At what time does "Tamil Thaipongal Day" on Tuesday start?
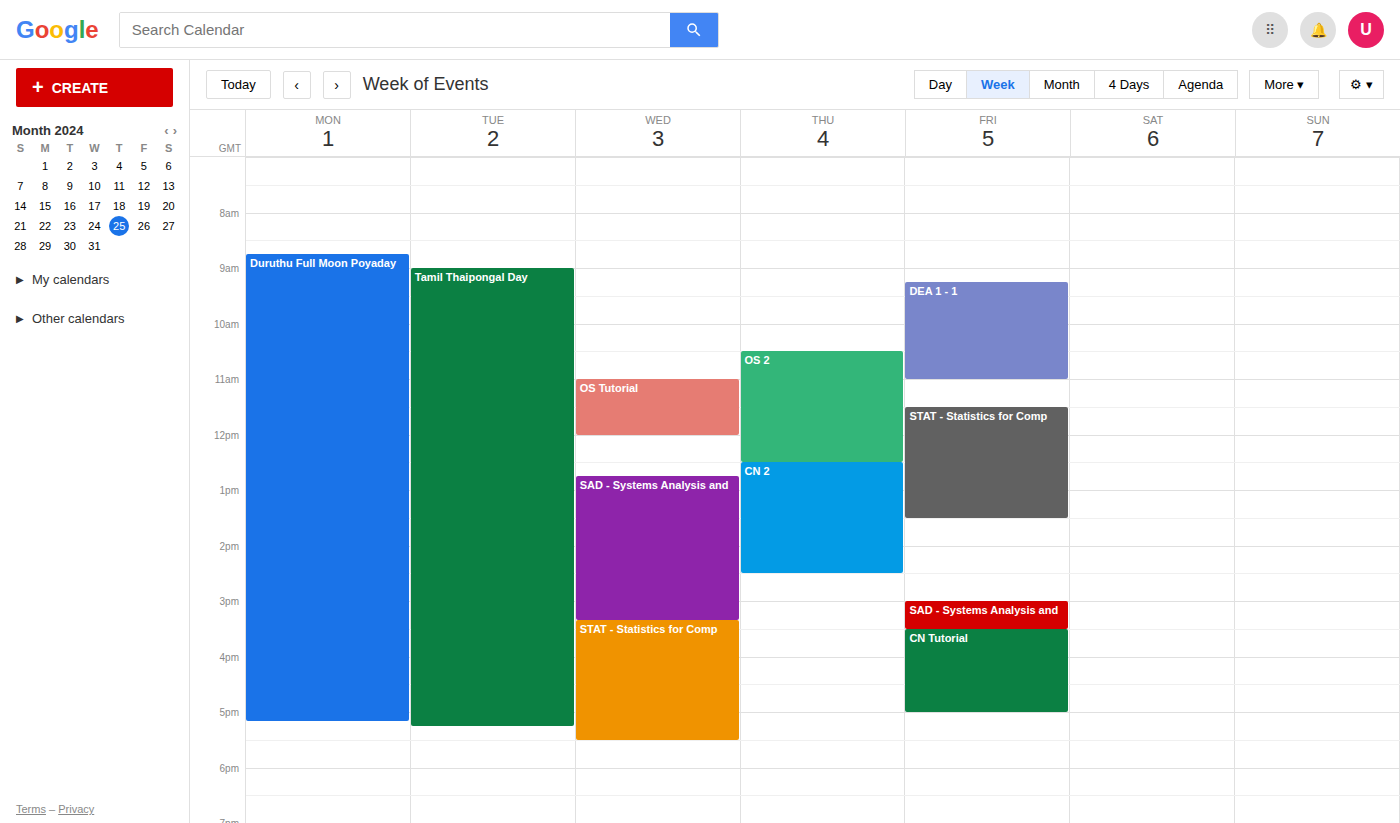
09:00